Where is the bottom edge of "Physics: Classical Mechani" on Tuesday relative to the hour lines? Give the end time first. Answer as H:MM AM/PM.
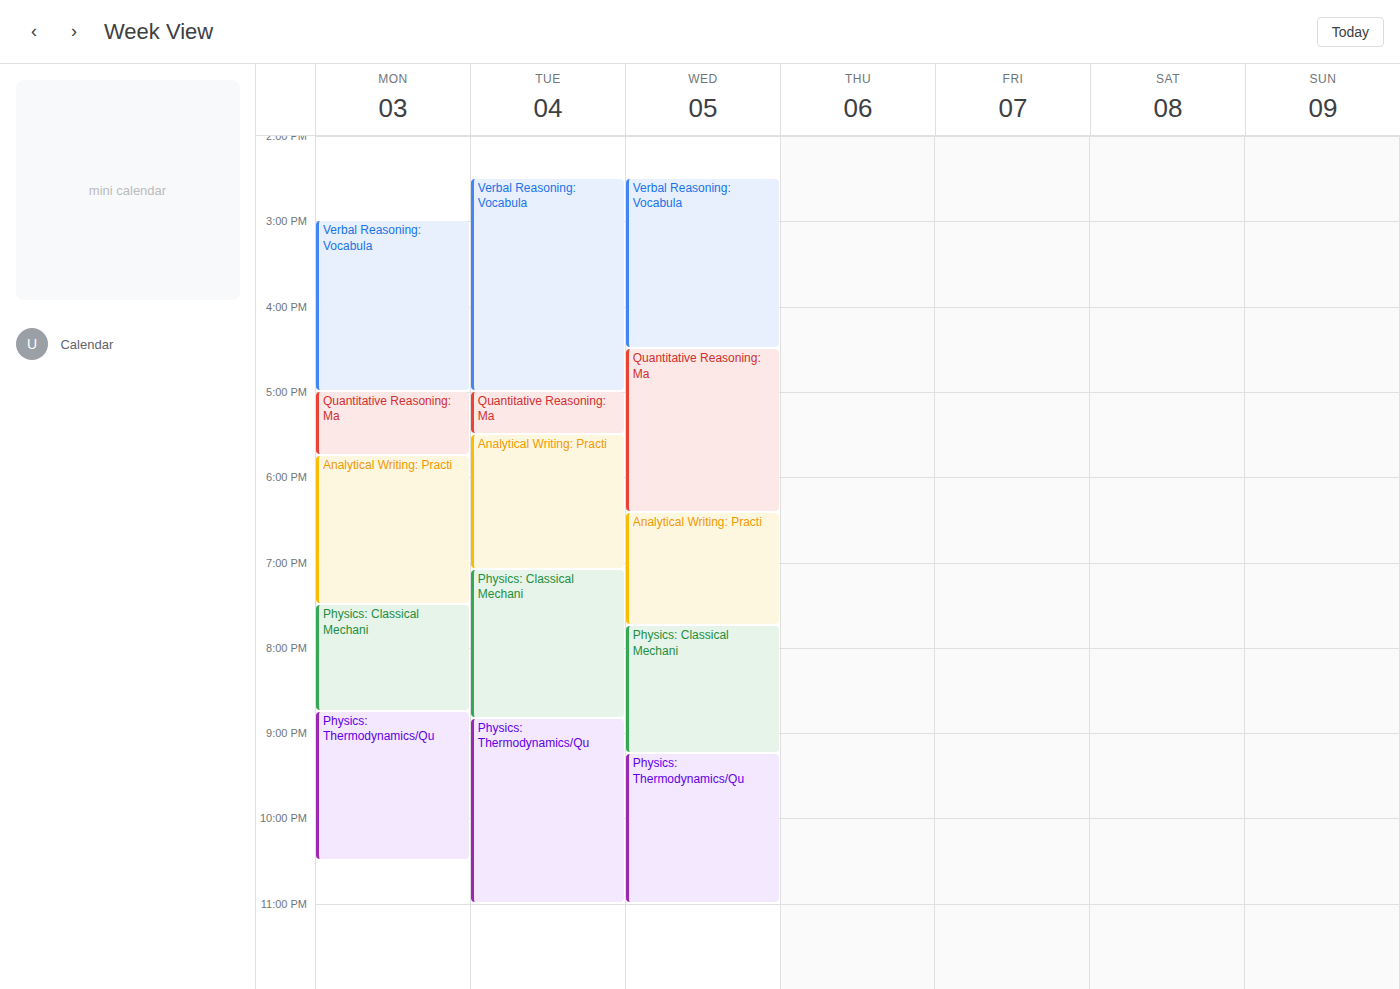
8:50 PM -- neither: 50 minutes below the 8 PM line and 10 minutes above the 9 PM line.